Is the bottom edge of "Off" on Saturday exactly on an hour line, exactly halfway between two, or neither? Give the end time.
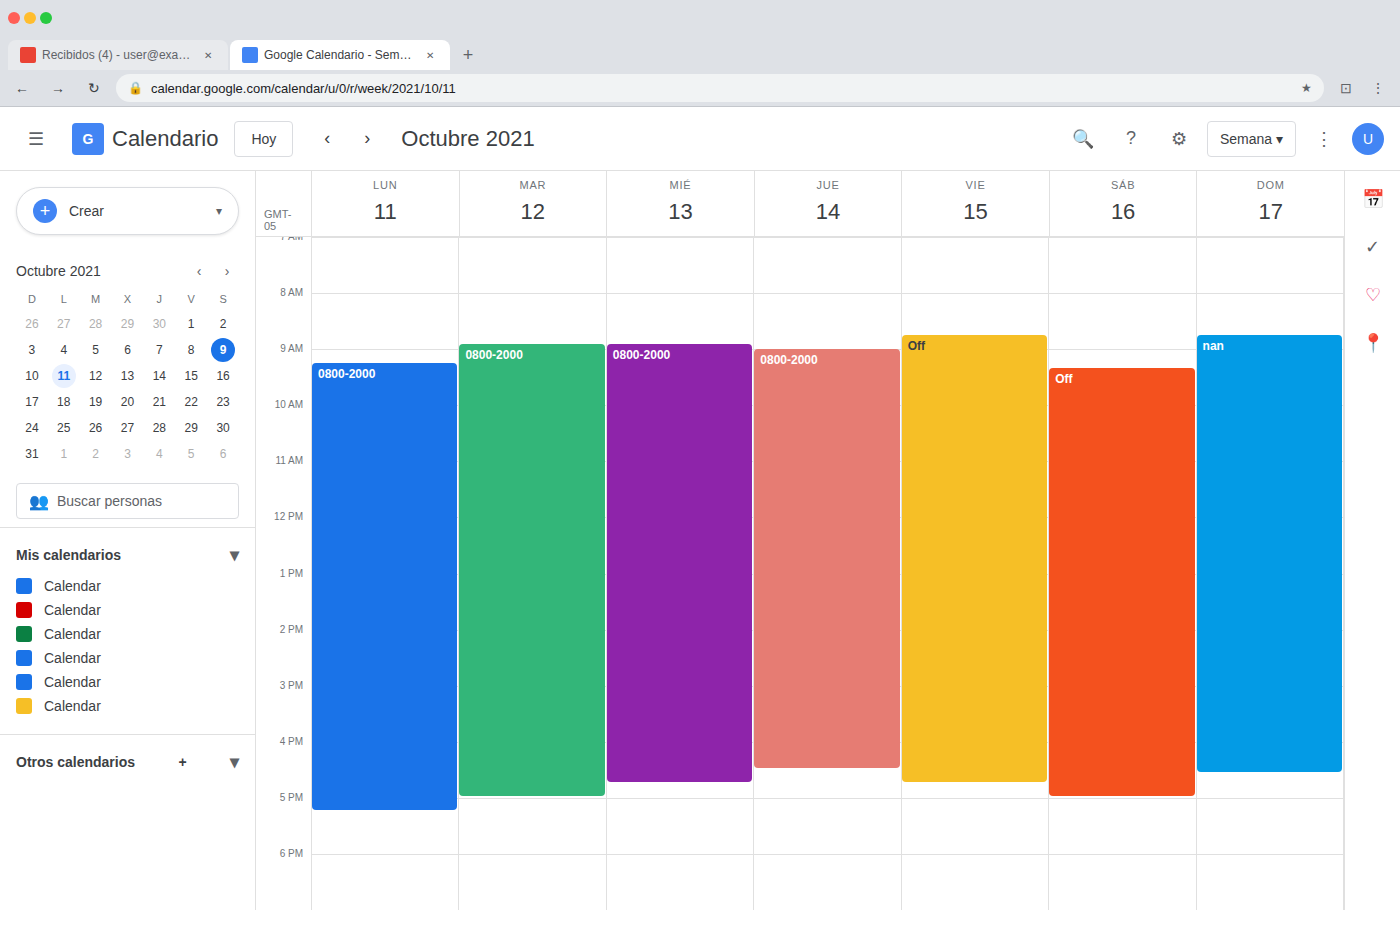
5:00 PM -- exactly on the 5 PM line.